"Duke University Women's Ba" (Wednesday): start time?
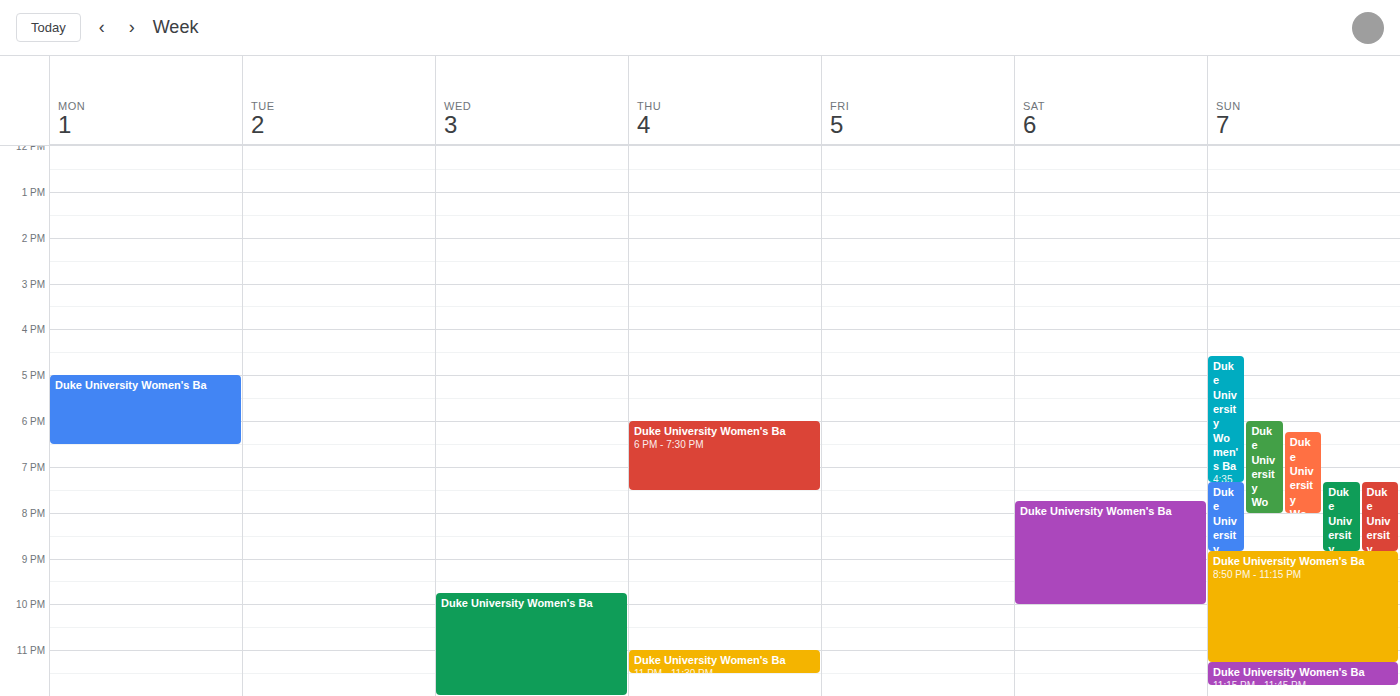
21:45